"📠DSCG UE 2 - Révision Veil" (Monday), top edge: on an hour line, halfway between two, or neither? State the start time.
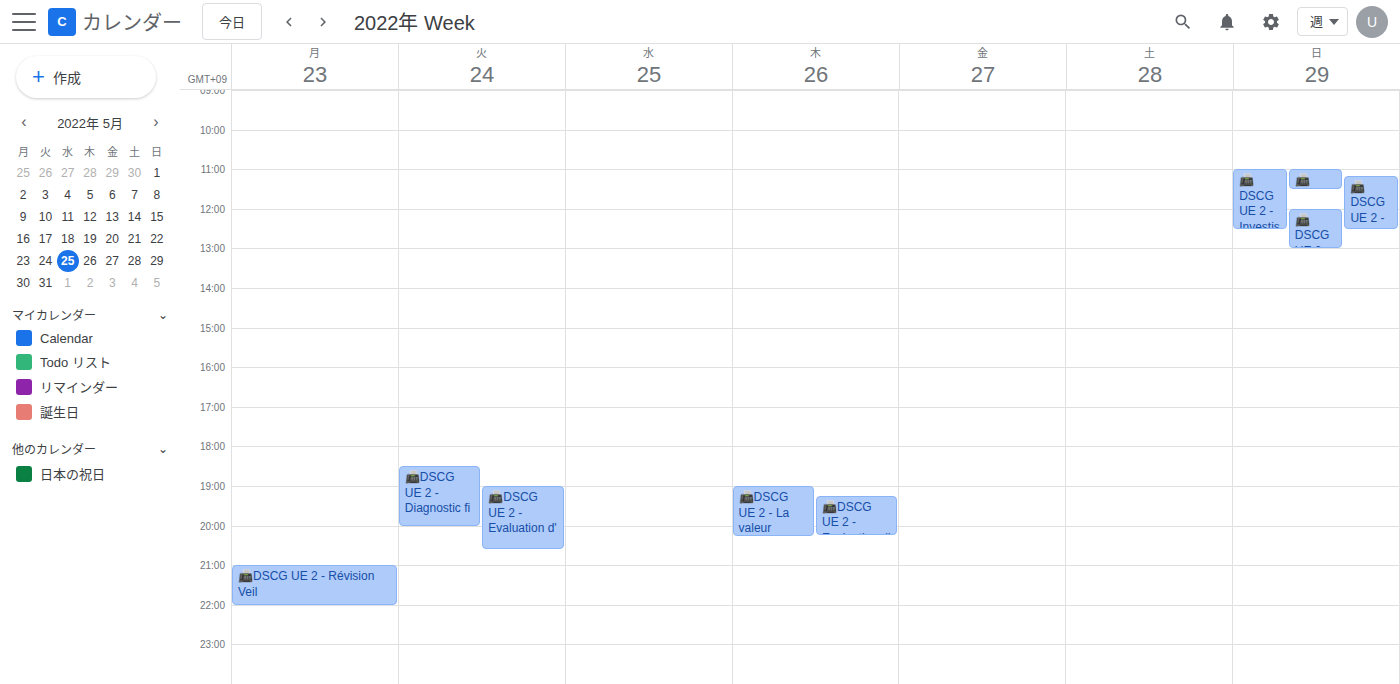
9:00 PM -- exactly on the 9 PM line.